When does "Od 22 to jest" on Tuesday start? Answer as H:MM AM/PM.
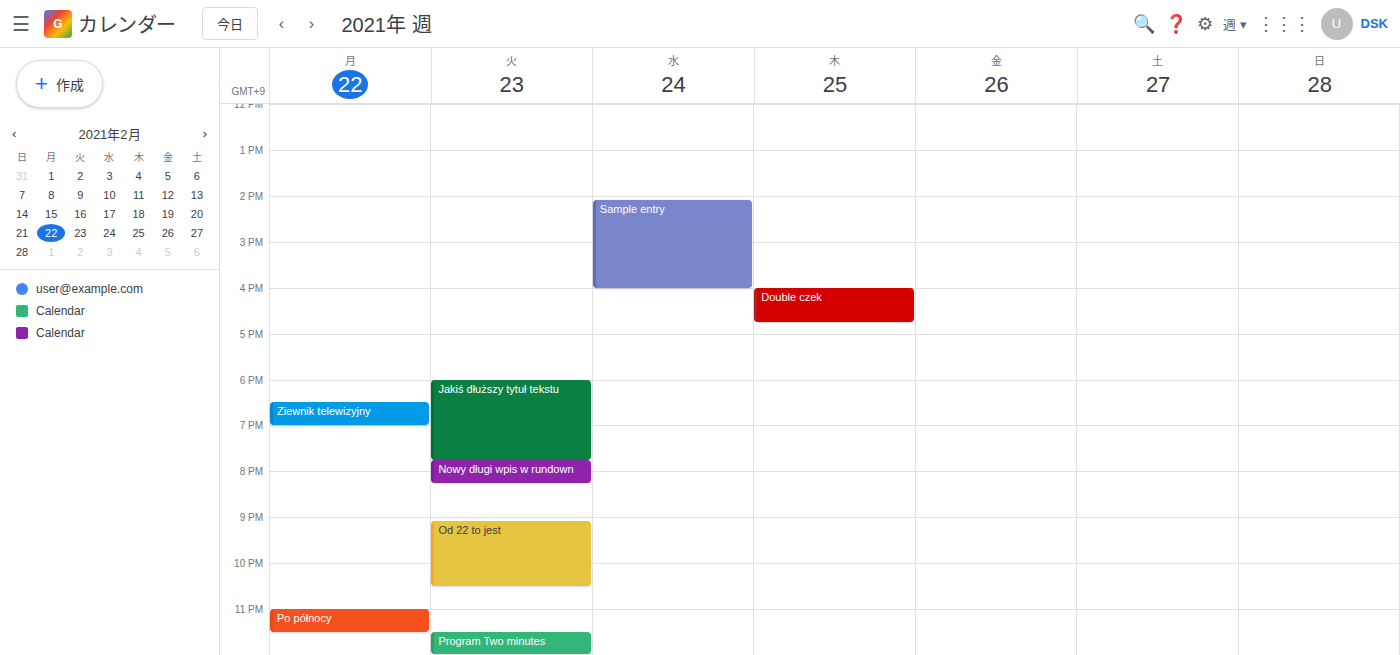
9:05 PM